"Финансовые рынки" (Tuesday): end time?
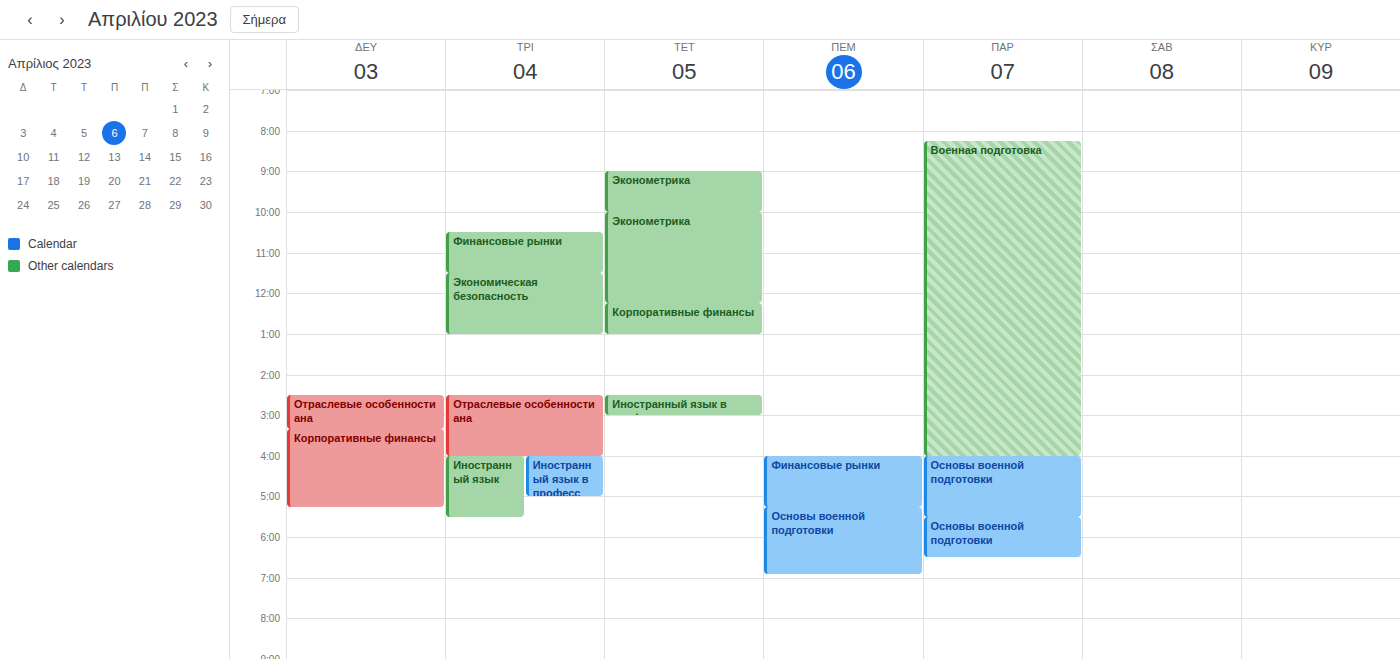
11:30 AM